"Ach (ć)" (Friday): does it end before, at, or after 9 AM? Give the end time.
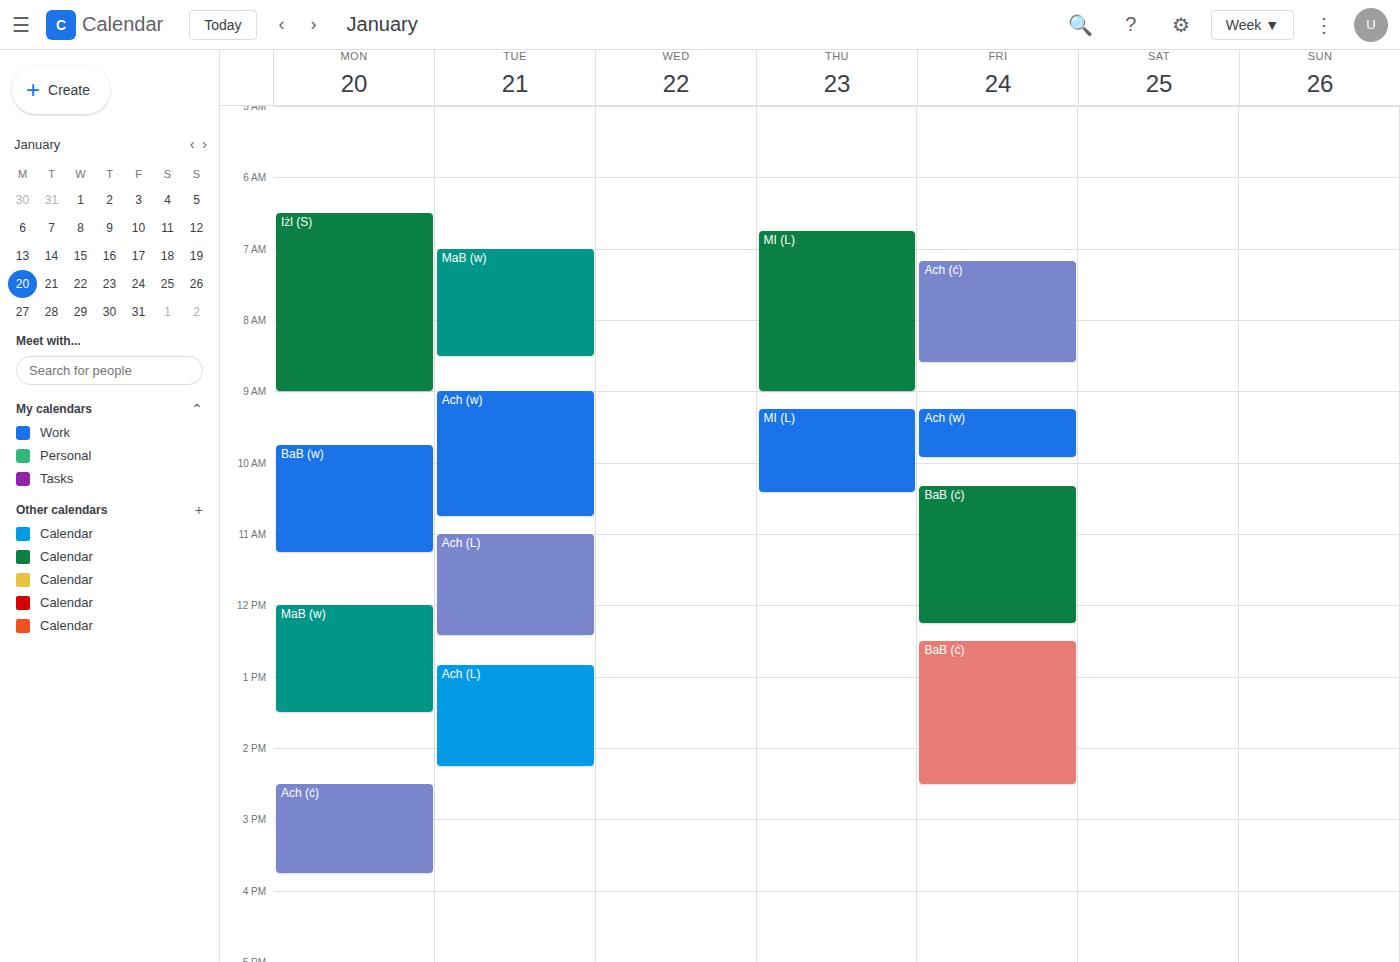
8:35 AM -- before 9 AM, 25 minutes above the 9 AM line.